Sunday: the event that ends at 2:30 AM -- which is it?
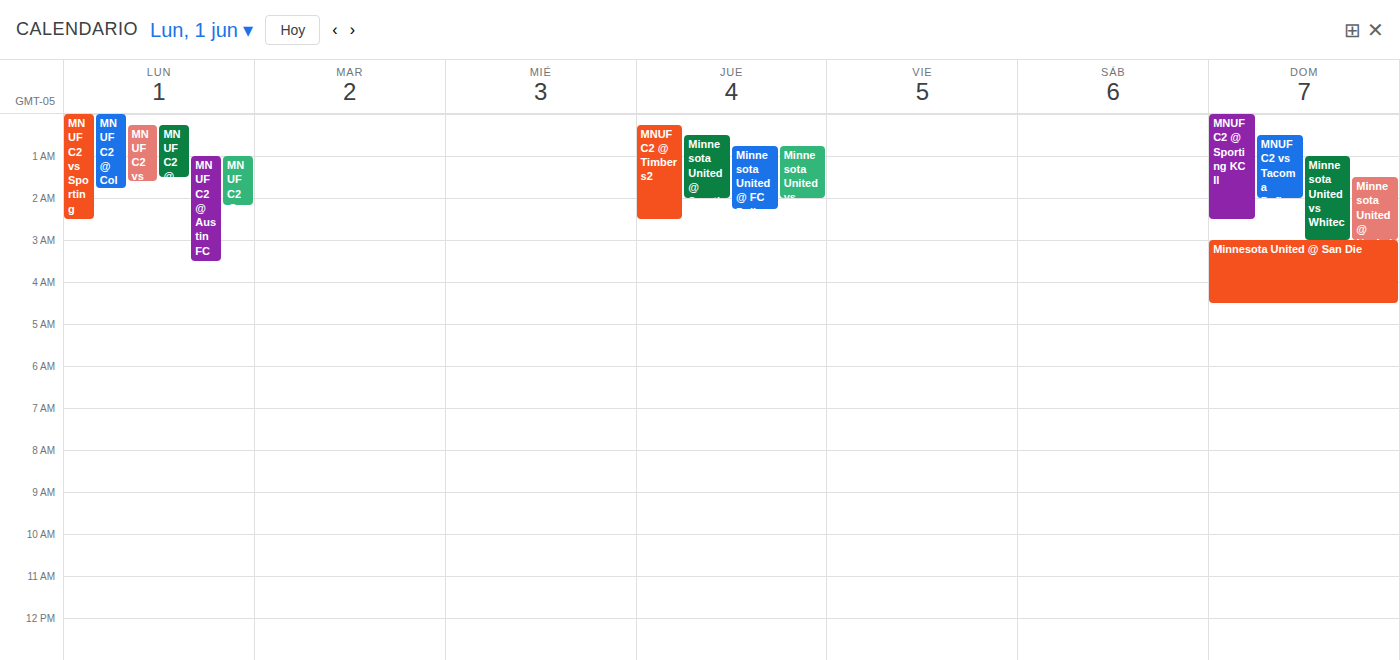
"MNUFC2 @ Sporting KC II"